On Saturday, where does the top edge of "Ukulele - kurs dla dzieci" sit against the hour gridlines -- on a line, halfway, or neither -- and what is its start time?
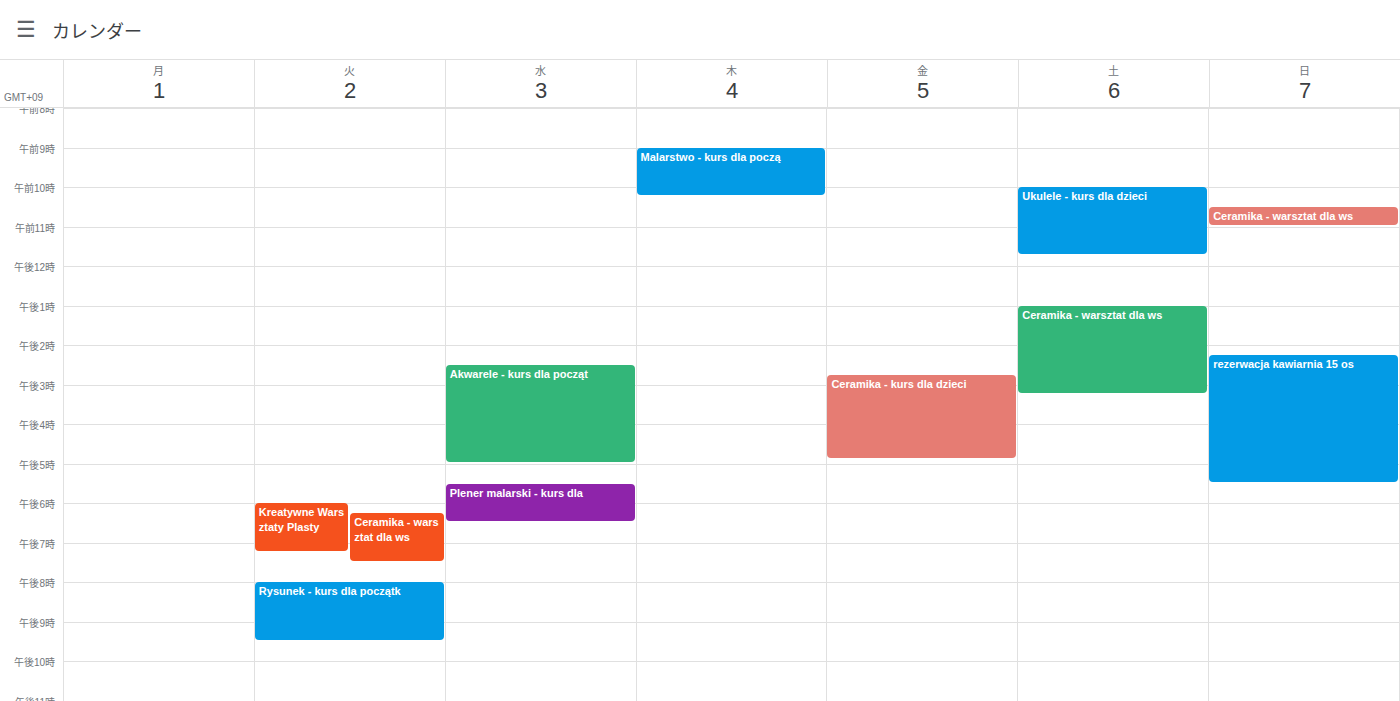
10:00 AM -- exactly on the 10 AM line.